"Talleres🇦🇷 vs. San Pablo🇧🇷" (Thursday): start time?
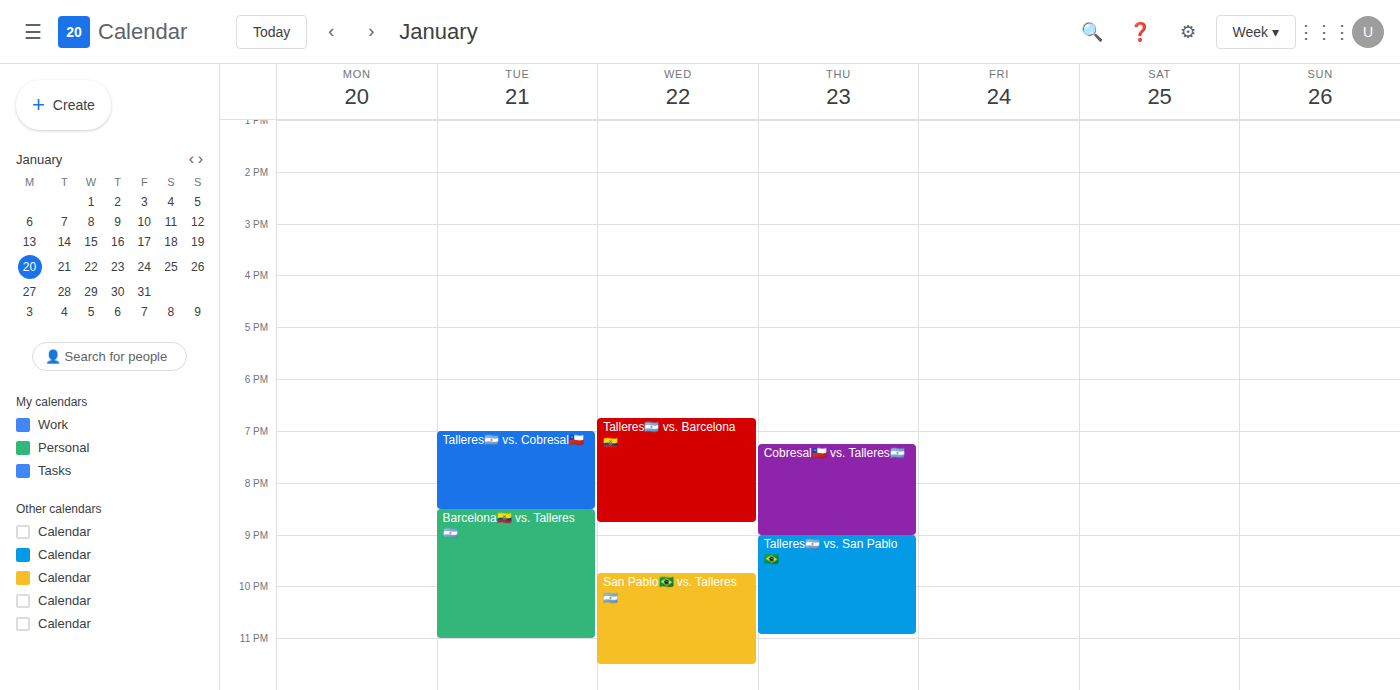
21:00